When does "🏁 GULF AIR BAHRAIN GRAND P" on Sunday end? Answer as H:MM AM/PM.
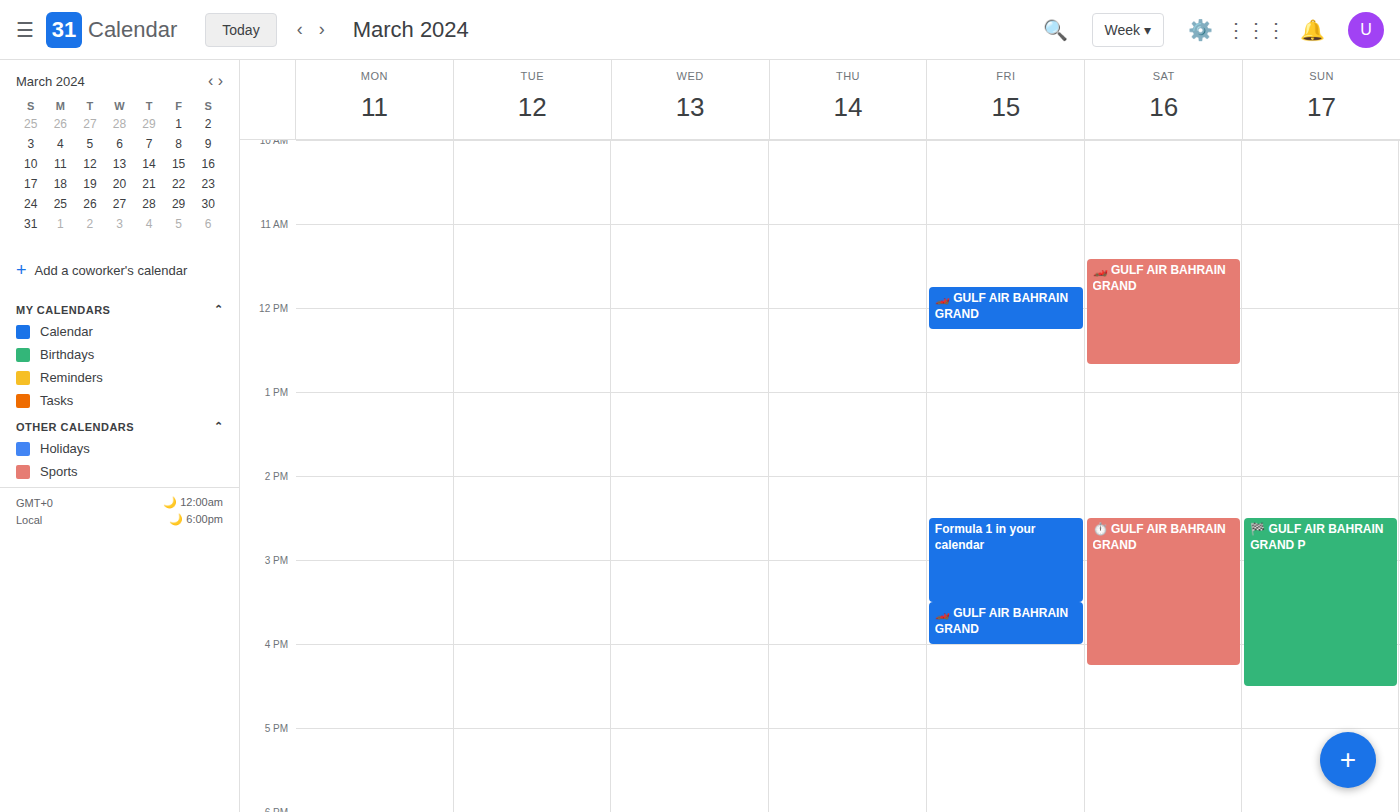
4:30 PM